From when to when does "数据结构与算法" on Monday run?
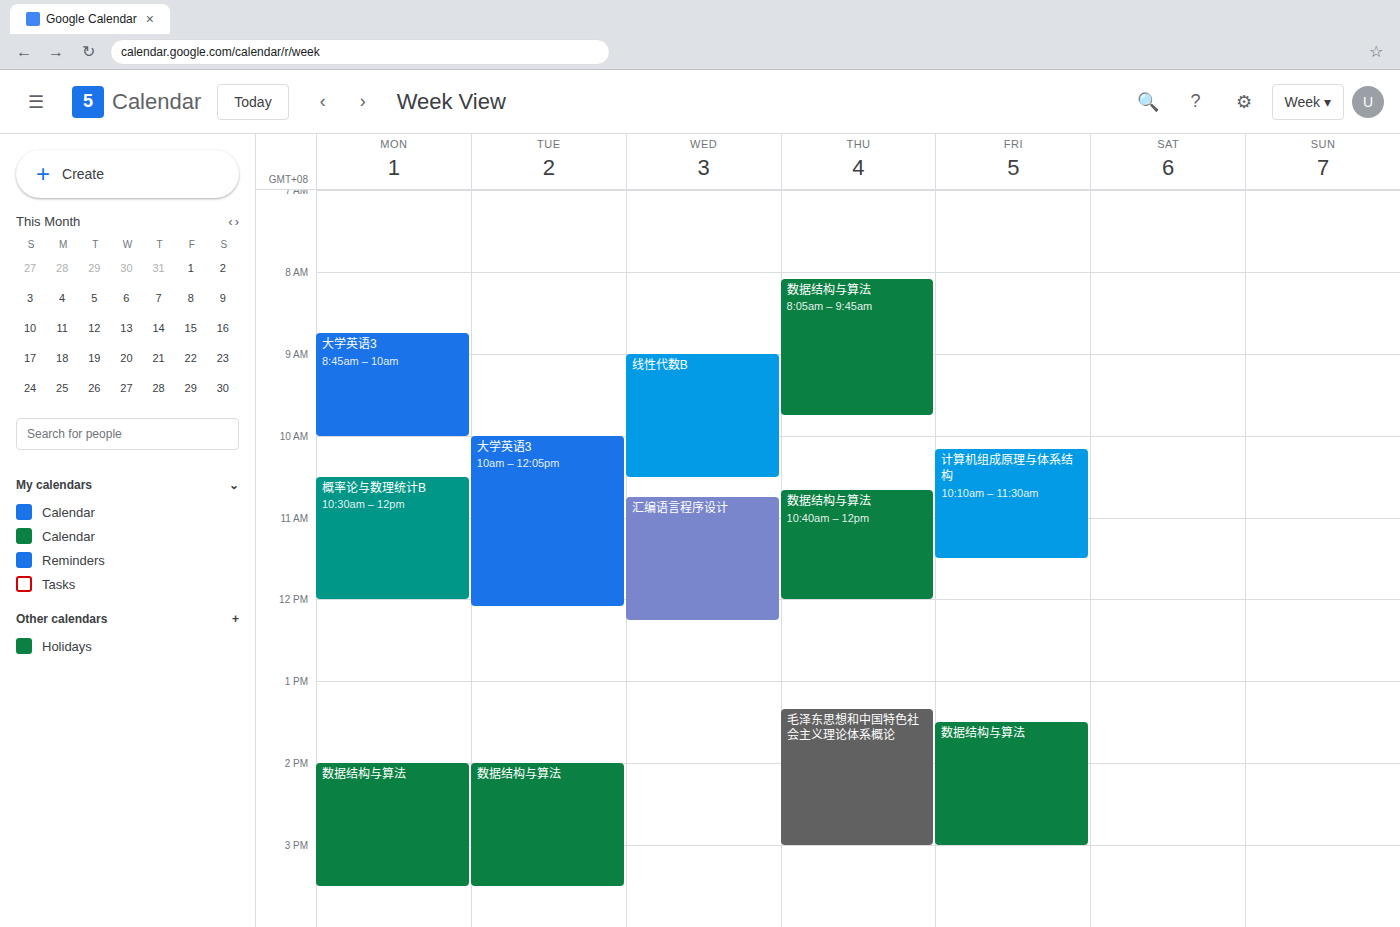
2:00 PM to 3:30 PM